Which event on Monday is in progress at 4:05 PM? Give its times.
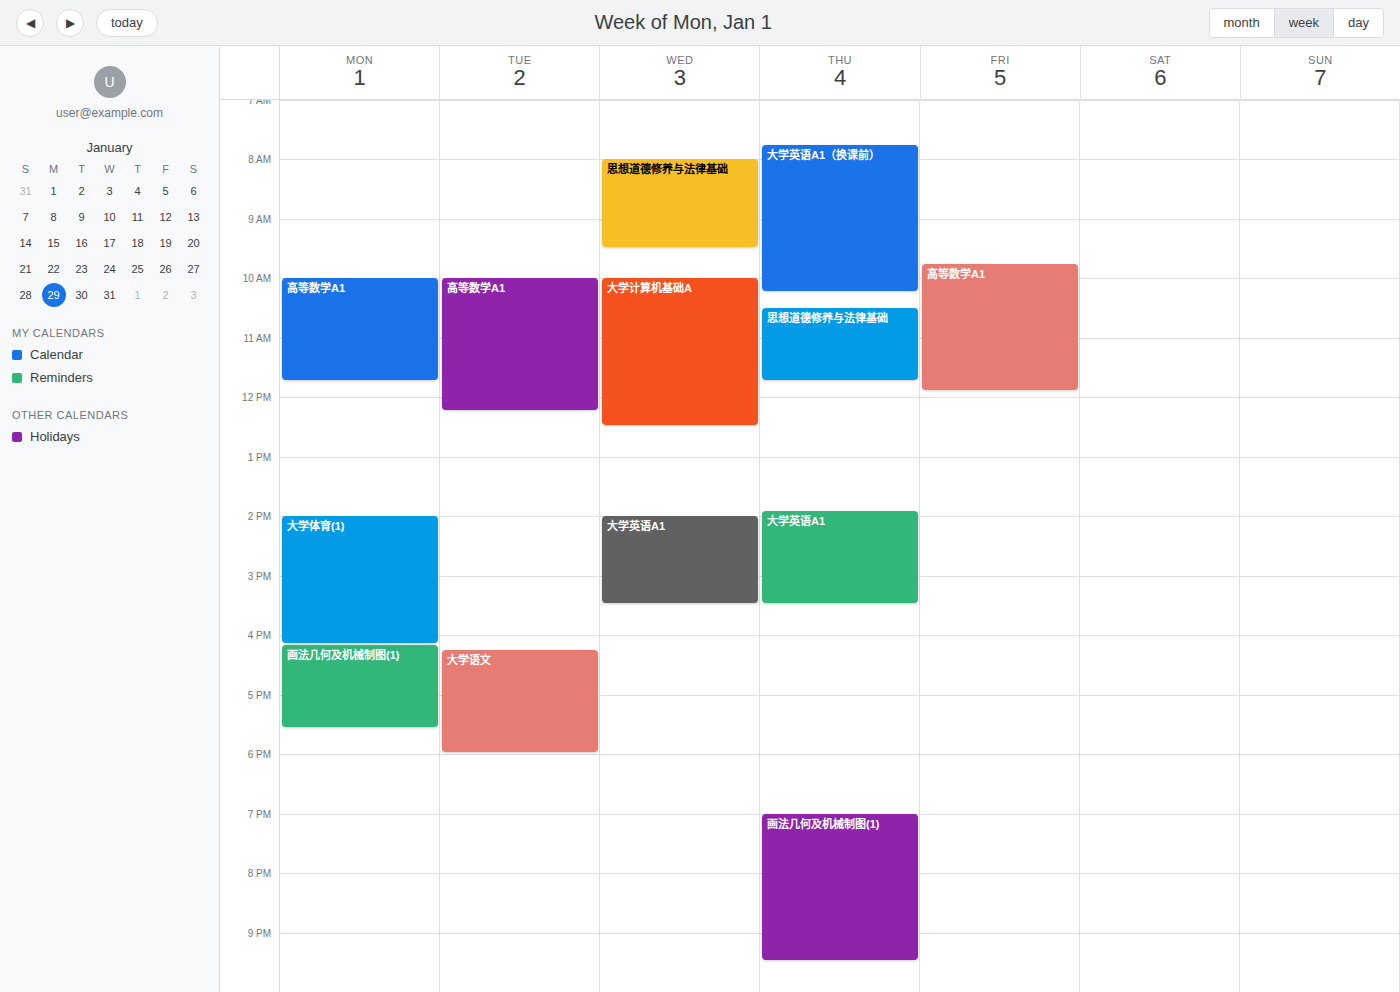
"大学体育(1)", 2:00 PM to 4:10 PM